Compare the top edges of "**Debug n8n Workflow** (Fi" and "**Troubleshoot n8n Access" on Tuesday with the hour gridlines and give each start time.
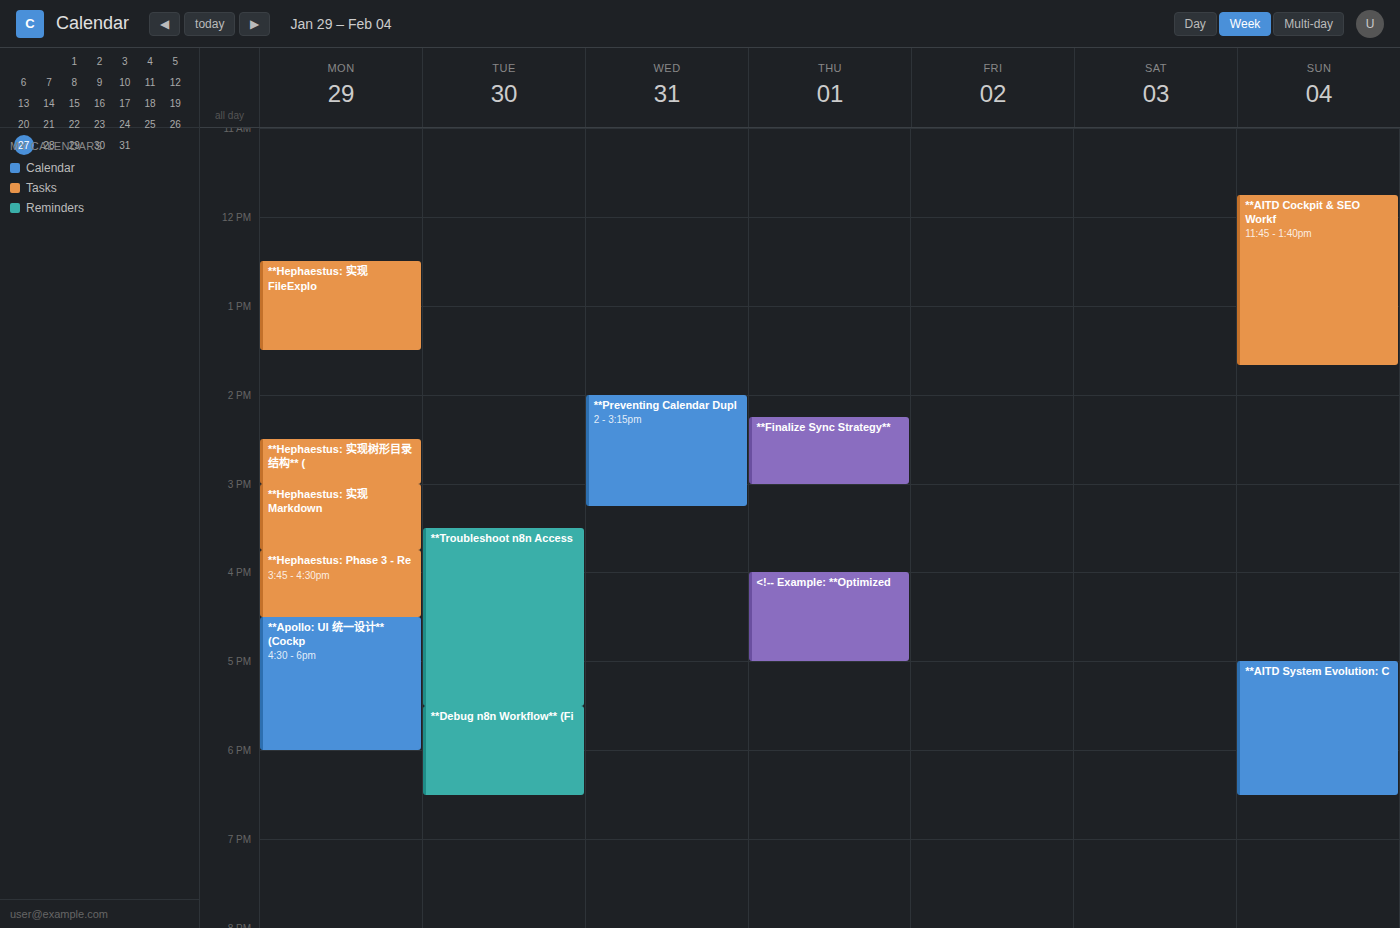
"**Debug n8n Workflow** (Fi": 5:30 PM, halfway between the 5 PM and 6 PM lines. "**Troubleshoot n8n Access": 3:30 PM, halfway between the 3 PM and 4 PM lines.